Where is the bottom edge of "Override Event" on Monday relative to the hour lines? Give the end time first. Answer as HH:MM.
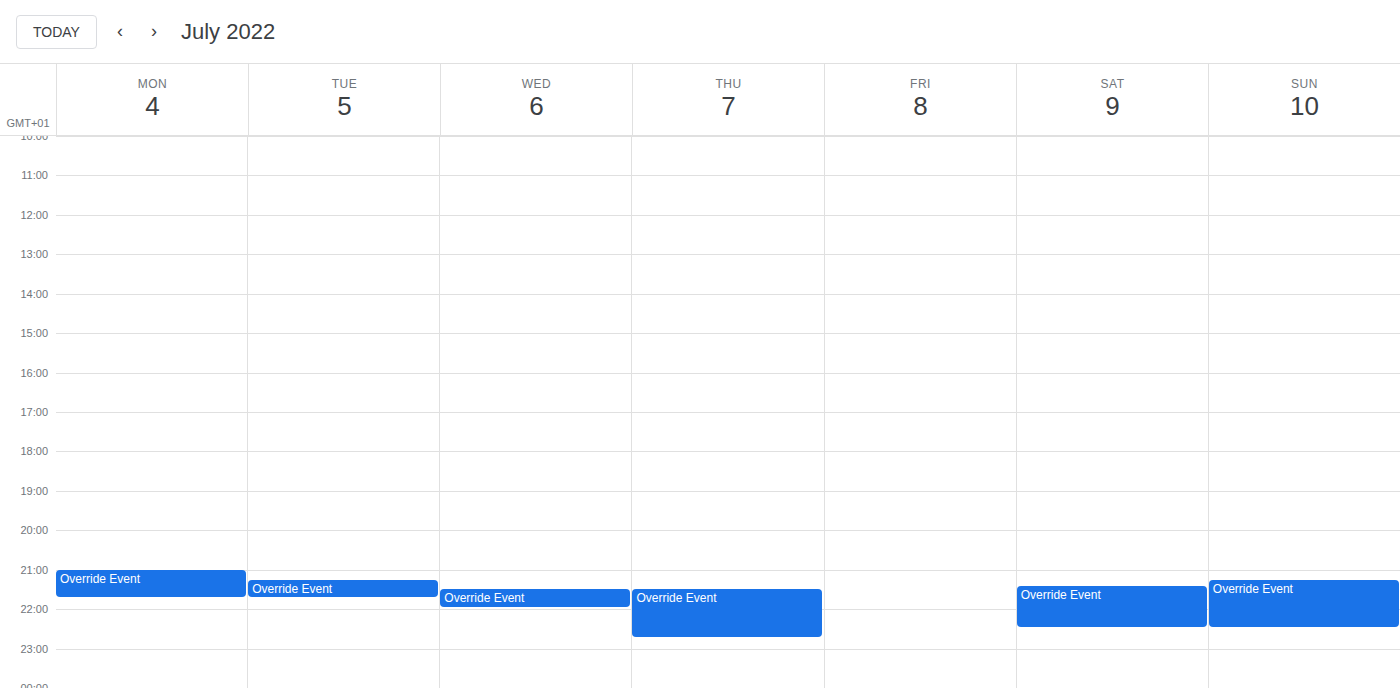
21:45 -- neither: three quarters of the way from the 21:00 line to the 22:00 line.